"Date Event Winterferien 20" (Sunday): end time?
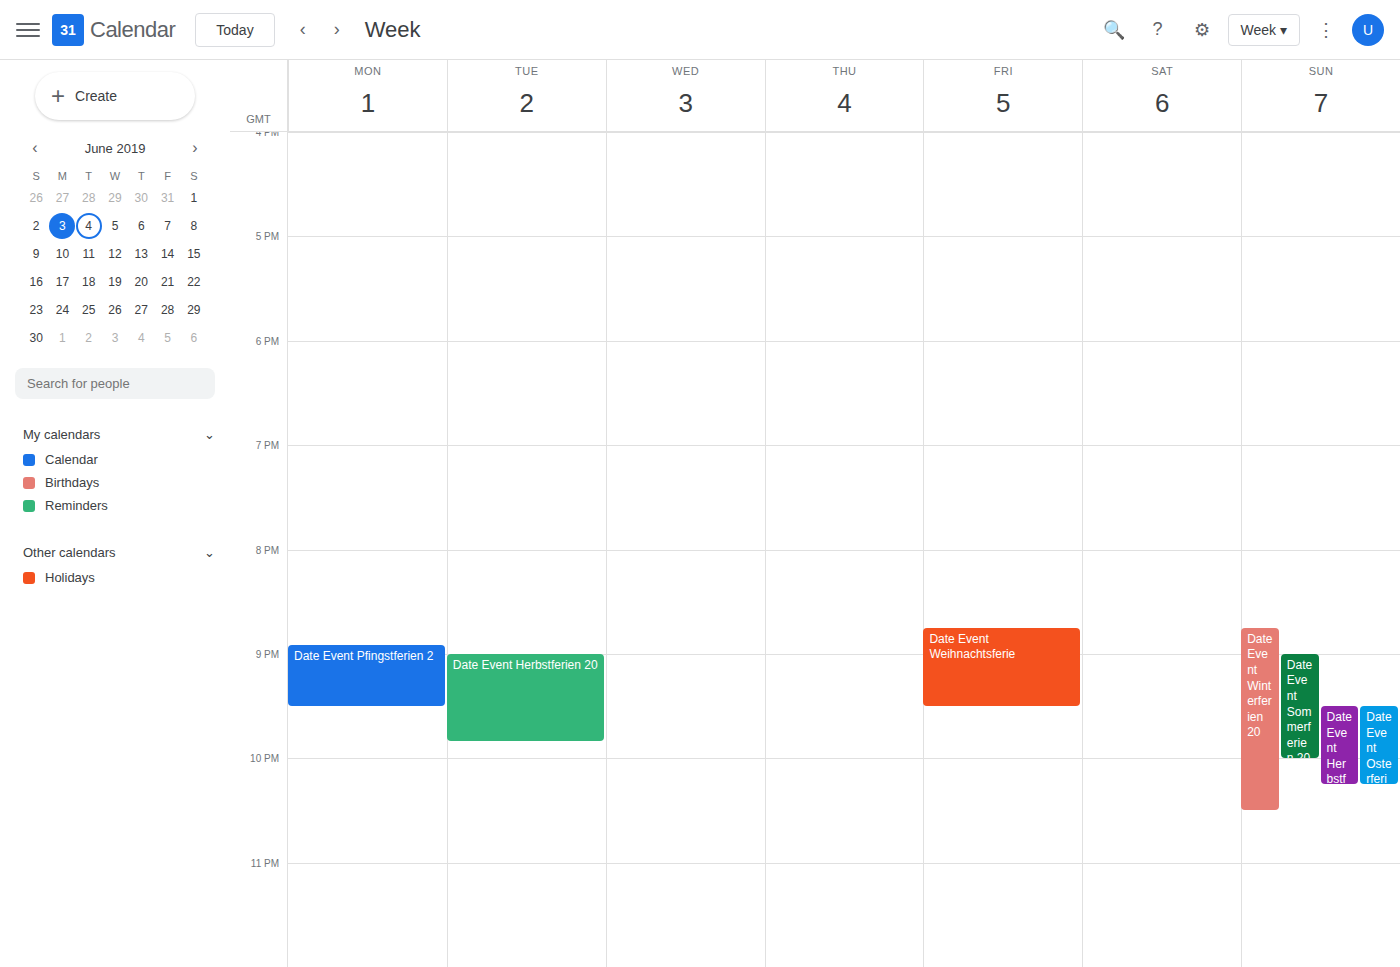
10:30 PM